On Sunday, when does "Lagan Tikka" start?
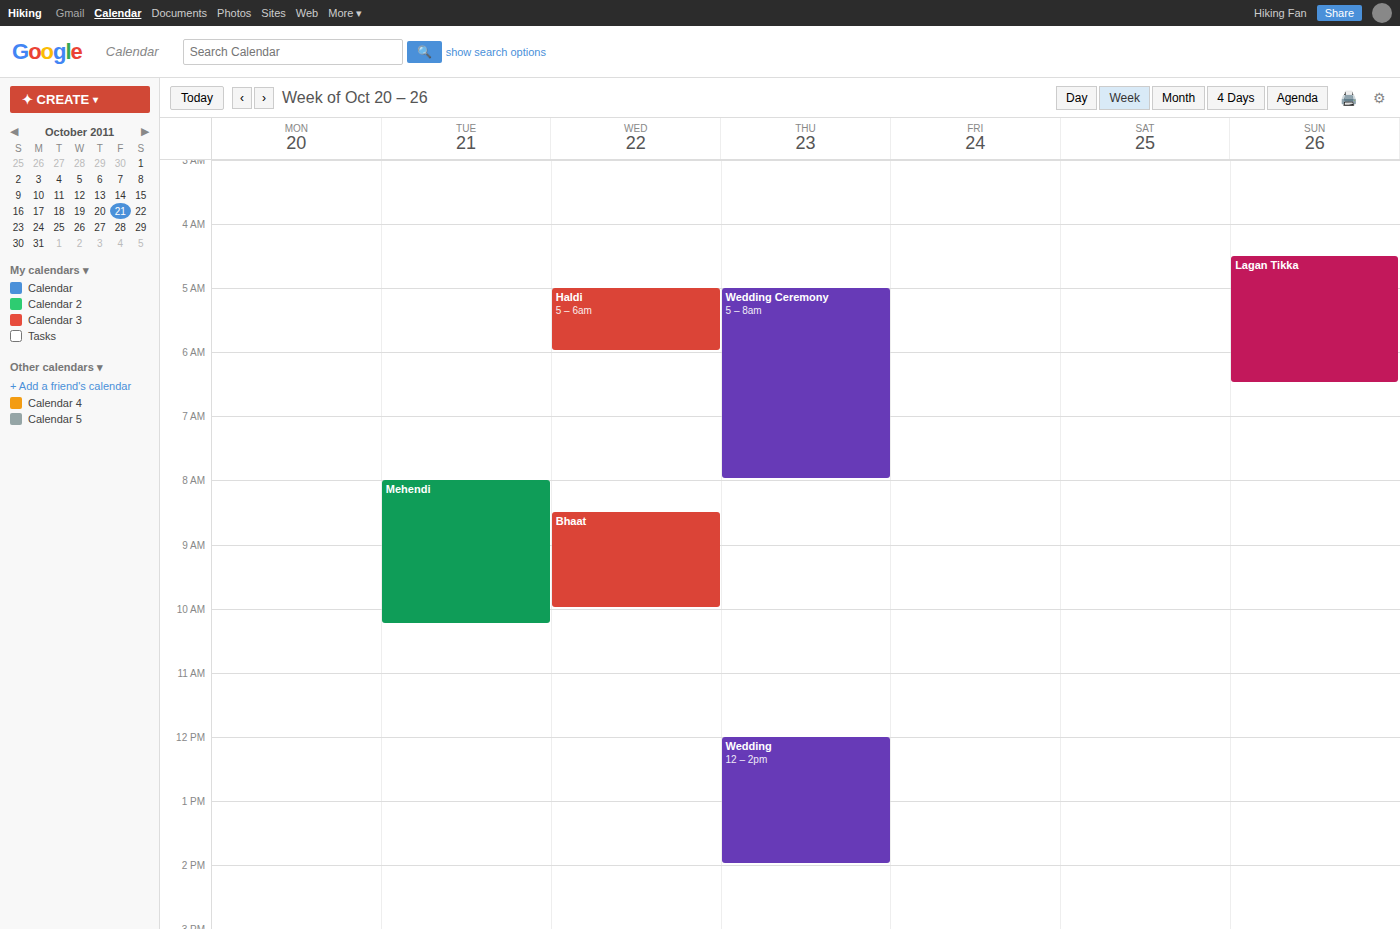
4:30 AM